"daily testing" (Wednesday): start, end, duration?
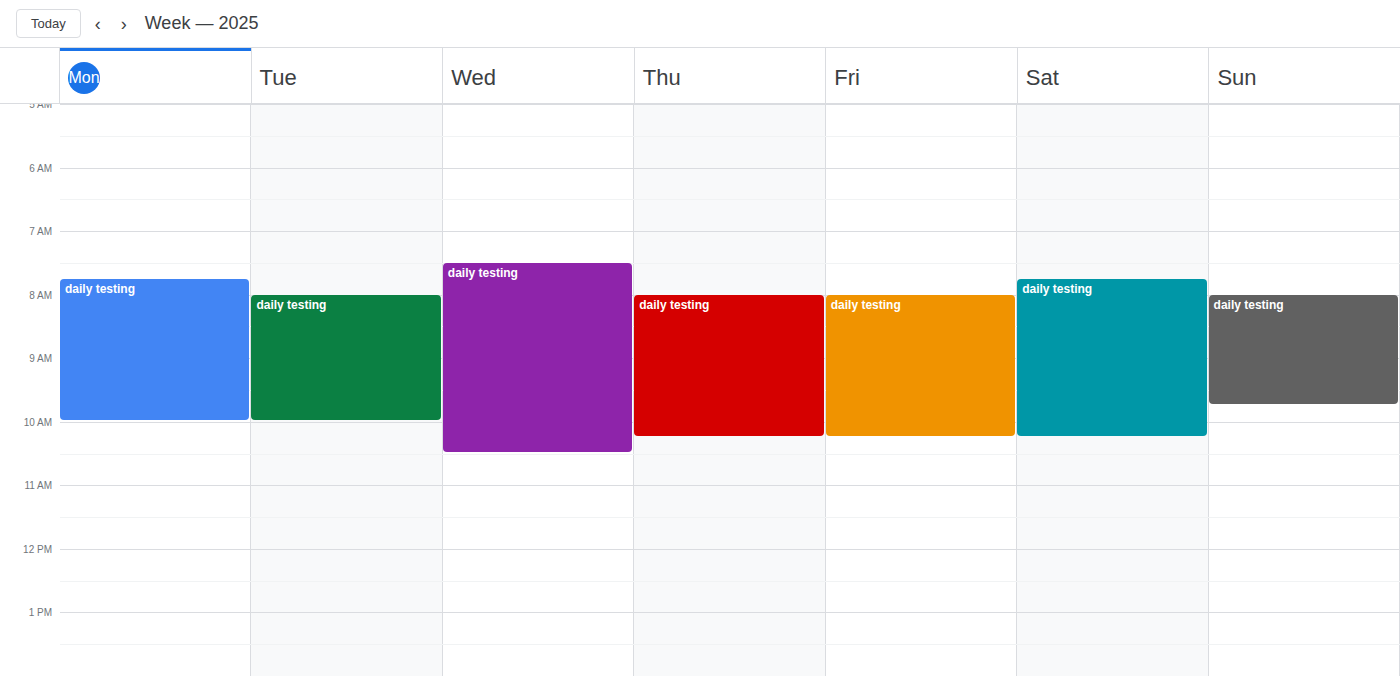
7:30 AM to 10:30 AM, 3 hours